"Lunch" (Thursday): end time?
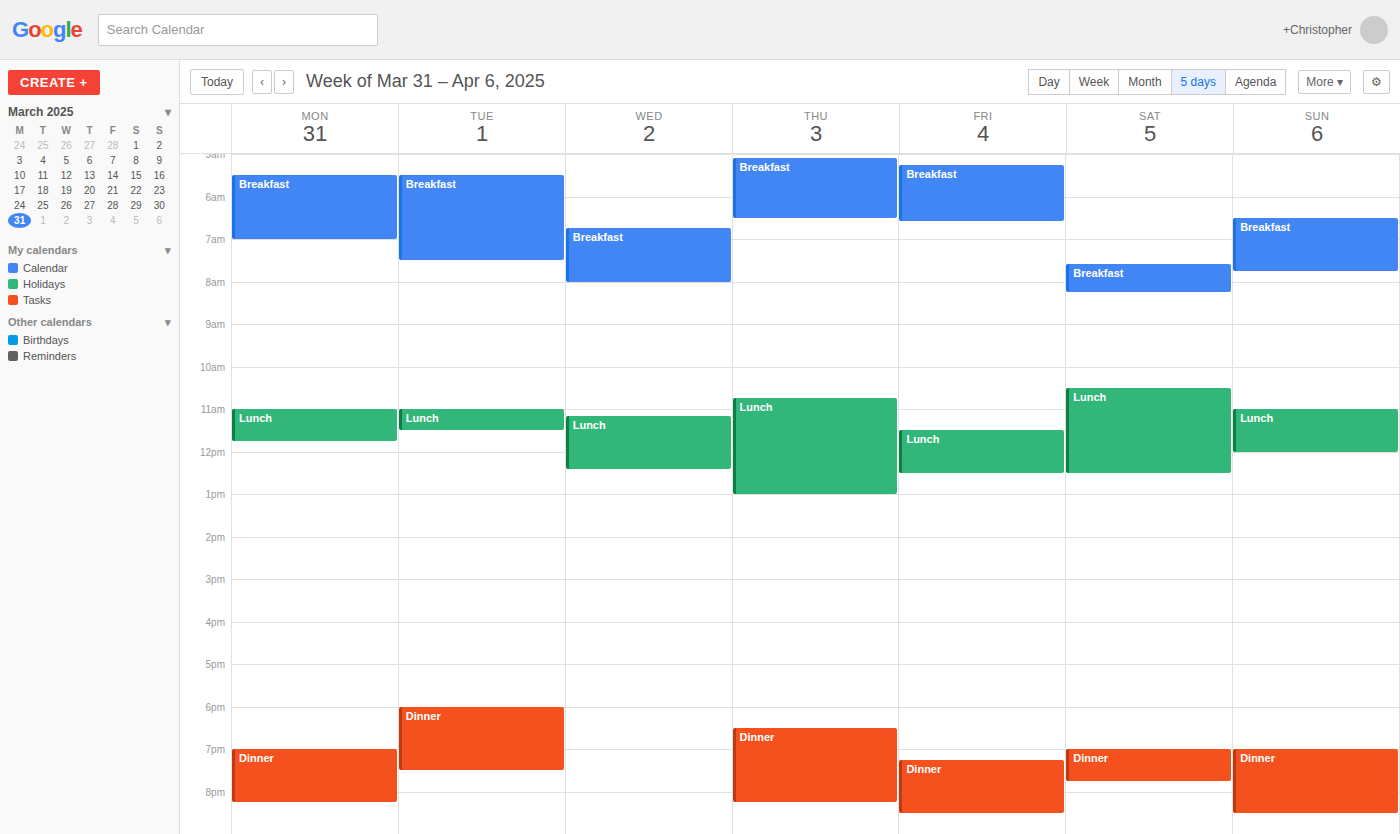
1:00 PM